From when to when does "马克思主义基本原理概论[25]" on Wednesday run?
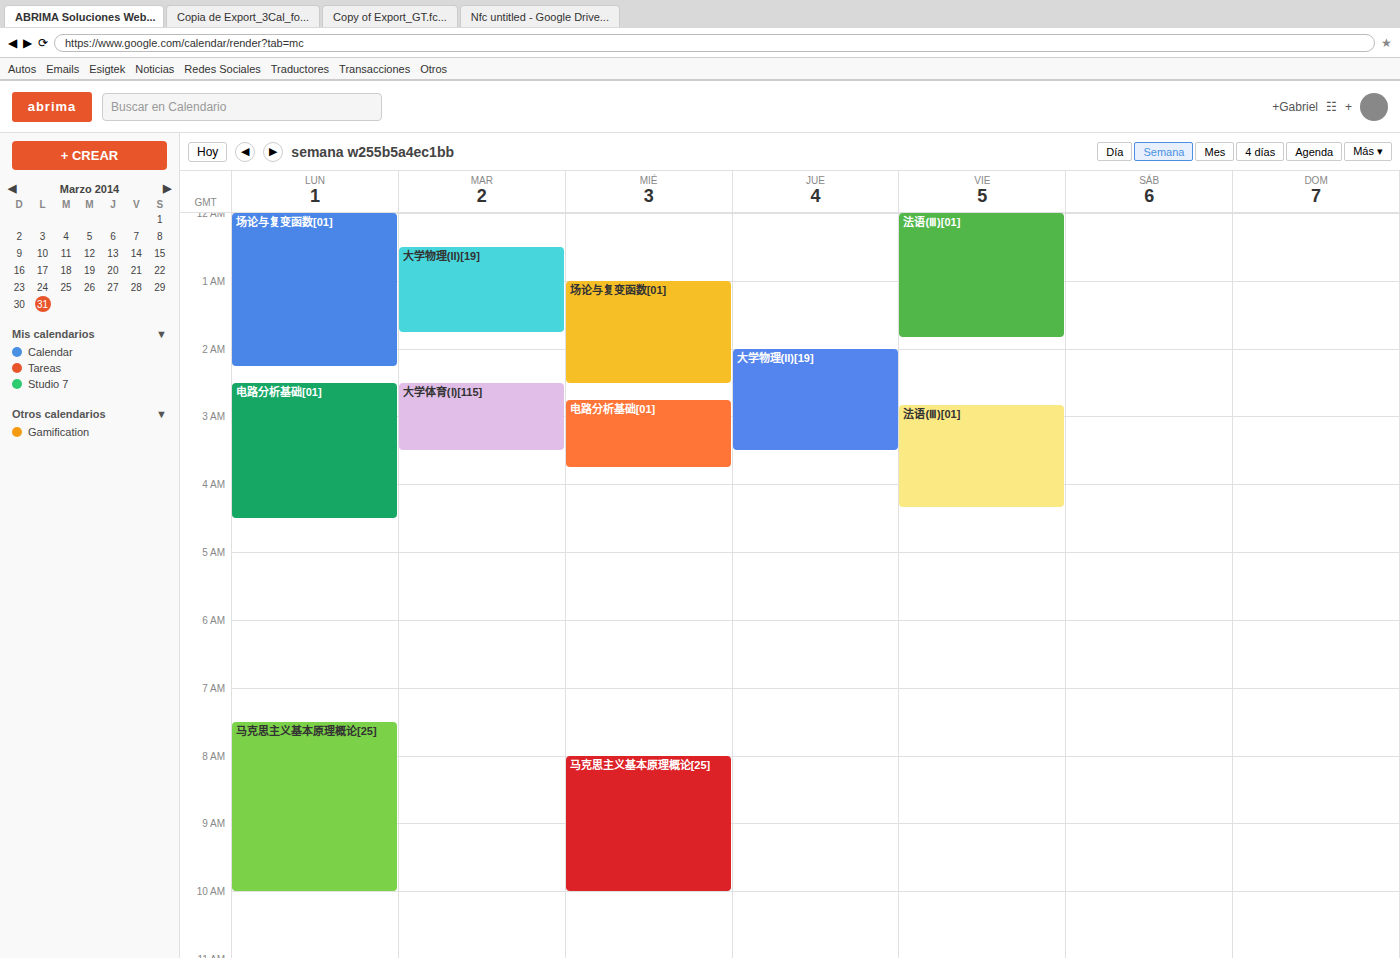
8:00 AM to 10:00 AM